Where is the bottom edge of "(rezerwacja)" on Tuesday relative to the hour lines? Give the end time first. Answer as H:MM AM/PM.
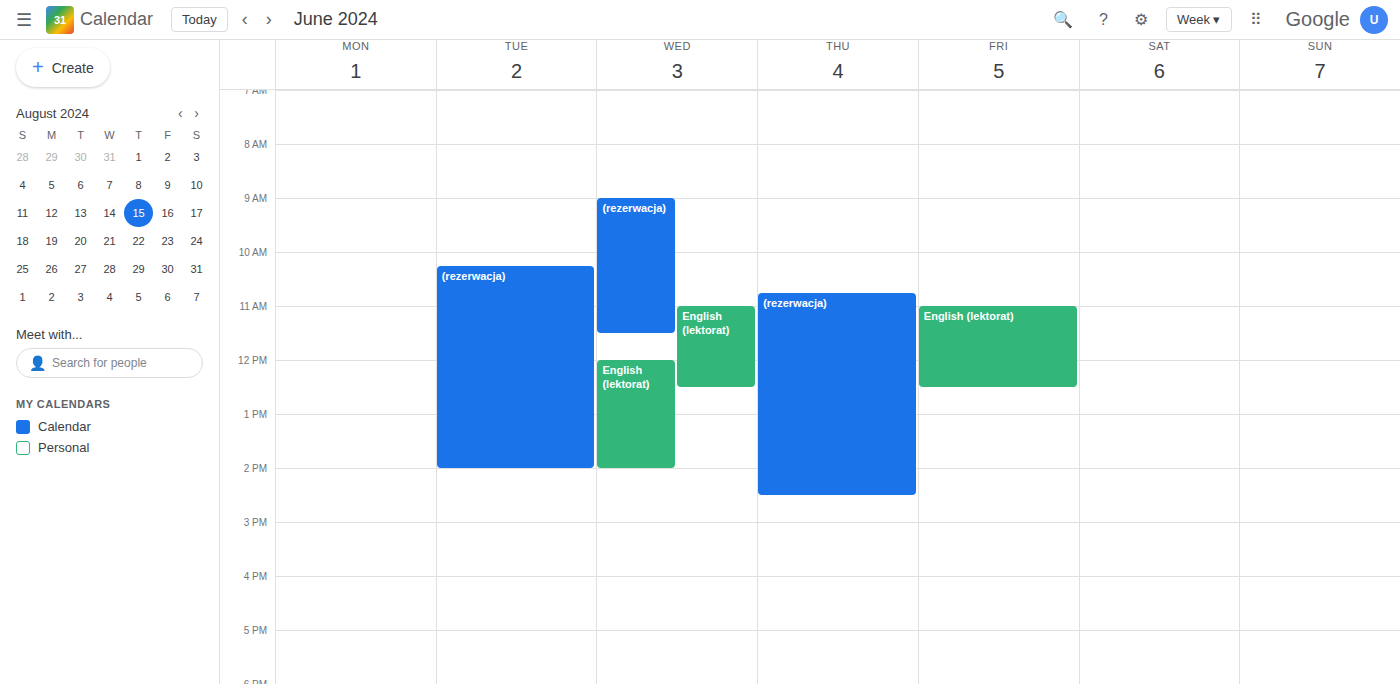
2:00 PM -- exactly on the 2 PM line.